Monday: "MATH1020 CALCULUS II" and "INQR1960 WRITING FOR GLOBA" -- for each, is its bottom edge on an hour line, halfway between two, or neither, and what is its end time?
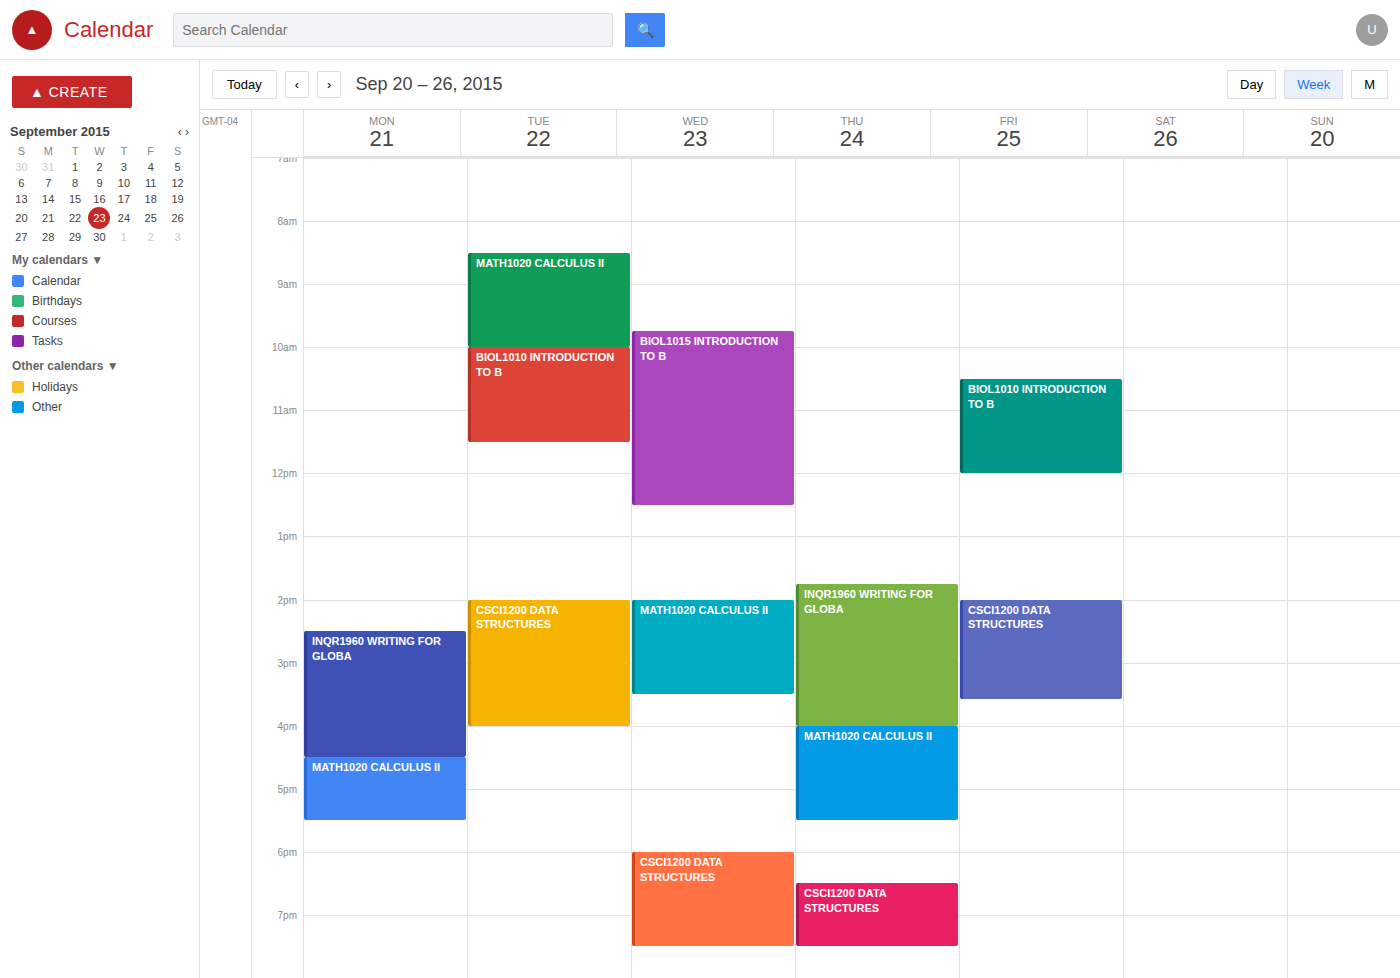
"MATH1020 CALCULUS II": 5:30 PM, halfway between the 5 PM and 6 PM lines. "INQR1960 WRITING FOR GLOBA": 4:30 PM, halfway between the 4 PM and 5 PM lines.